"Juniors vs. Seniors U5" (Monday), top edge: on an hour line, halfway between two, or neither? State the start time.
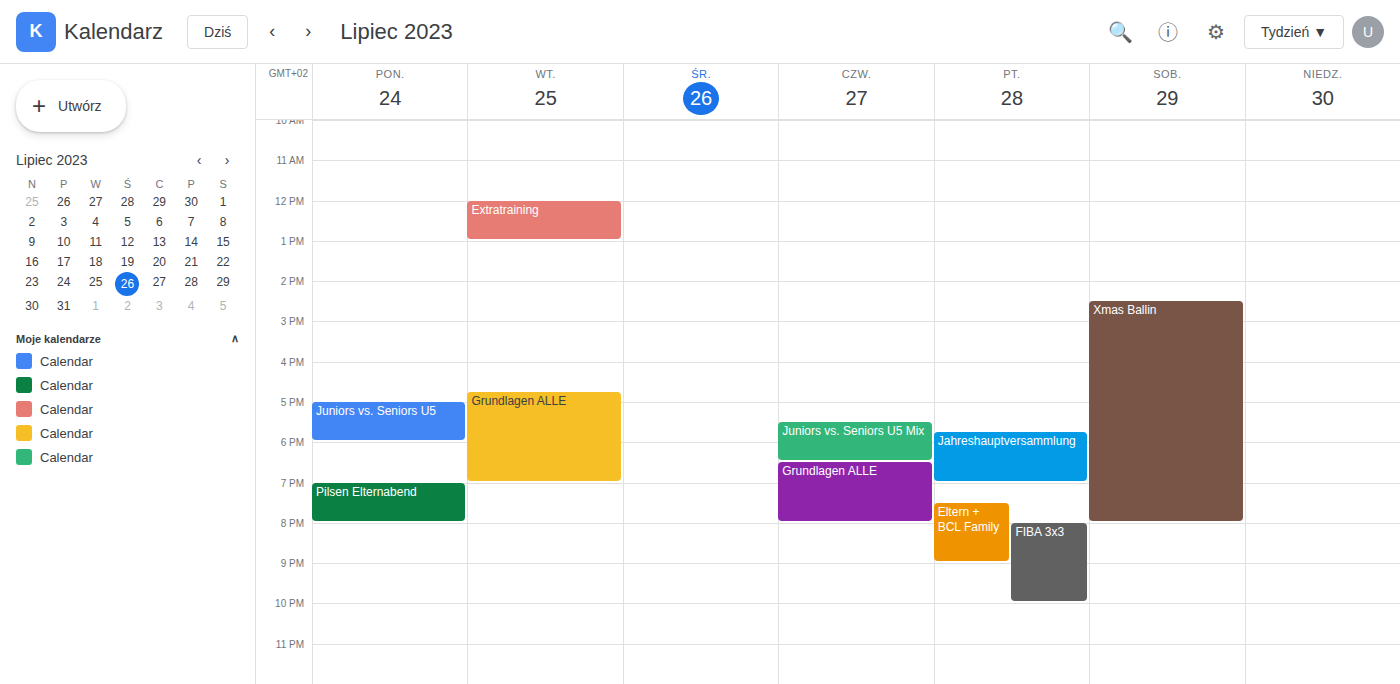
5:00 PM -- exactly on the 5 PM line.